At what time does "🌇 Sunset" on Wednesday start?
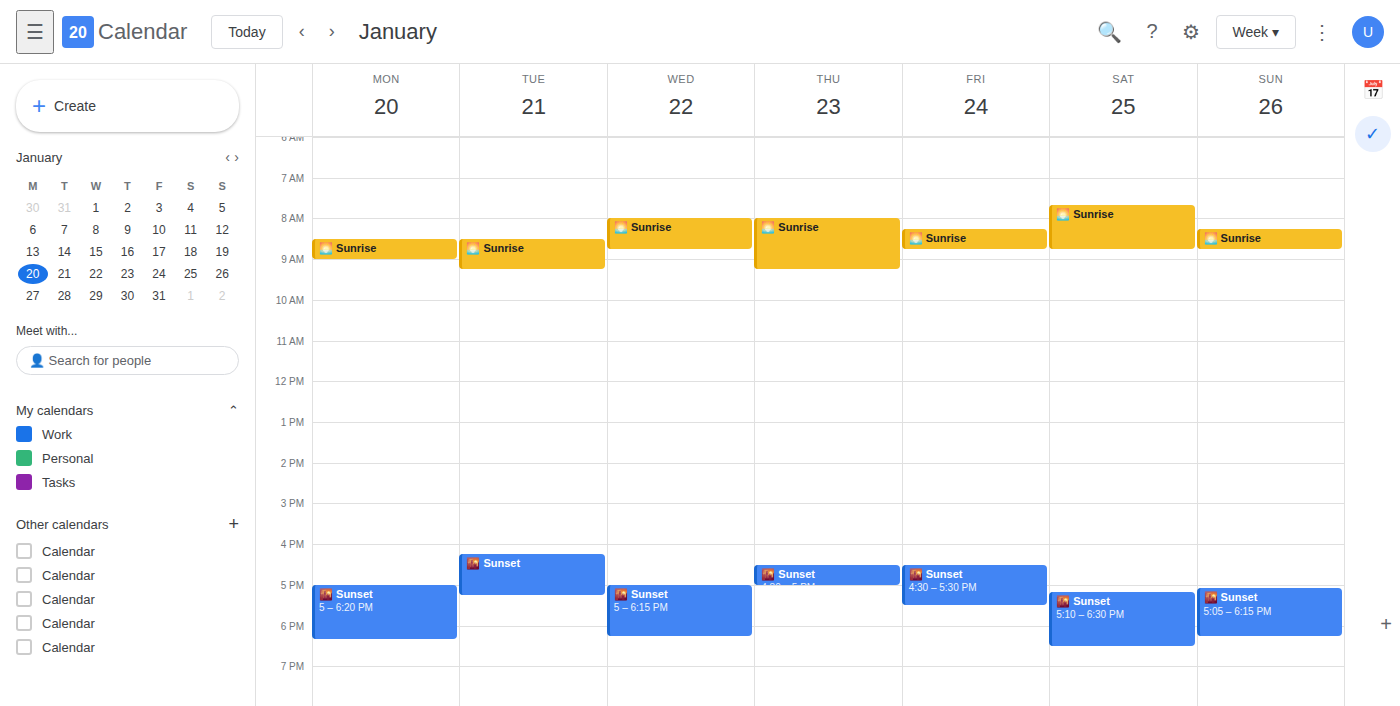
5:00 PM